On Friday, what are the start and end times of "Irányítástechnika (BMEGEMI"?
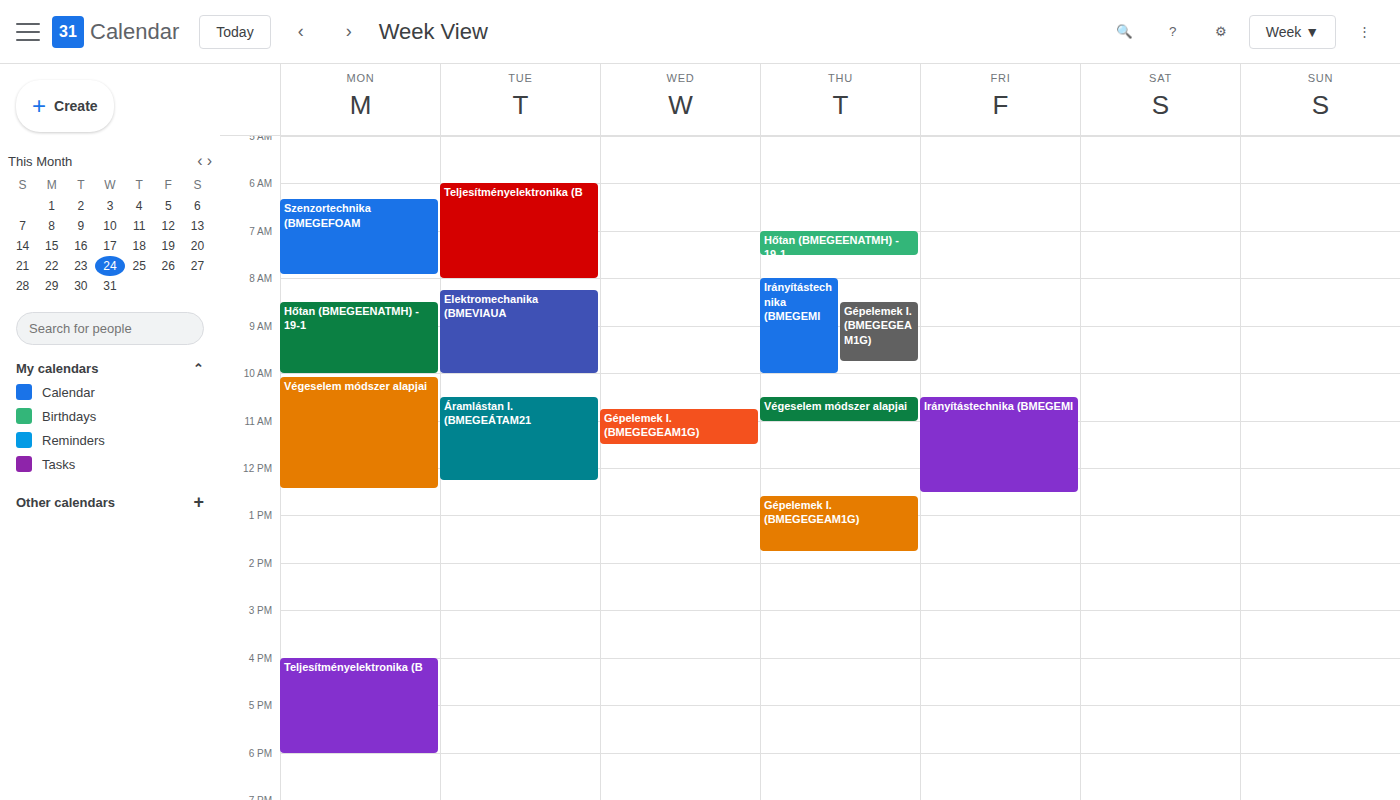
10:30 AM to 12:30 PM